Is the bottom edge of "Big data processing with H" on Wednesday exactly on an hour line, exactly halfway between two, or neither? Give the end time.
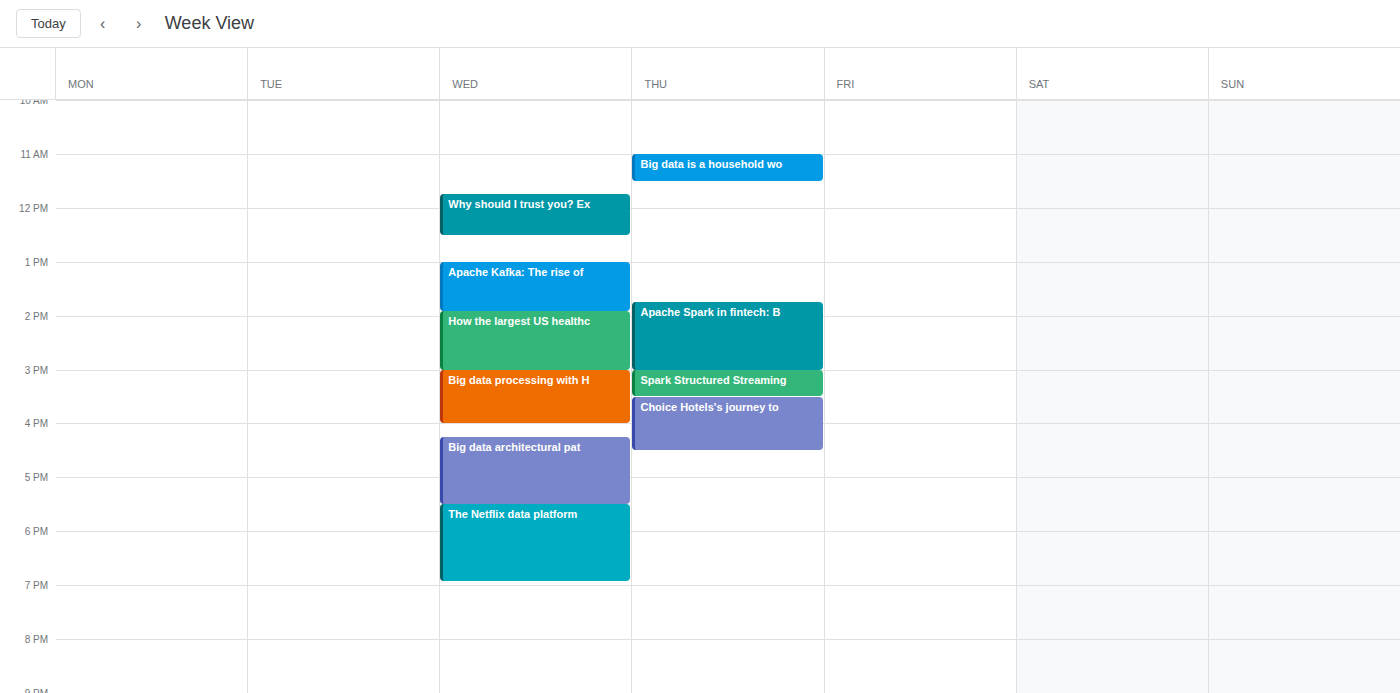
4:00 PM -- exactly on the 4 PM line.